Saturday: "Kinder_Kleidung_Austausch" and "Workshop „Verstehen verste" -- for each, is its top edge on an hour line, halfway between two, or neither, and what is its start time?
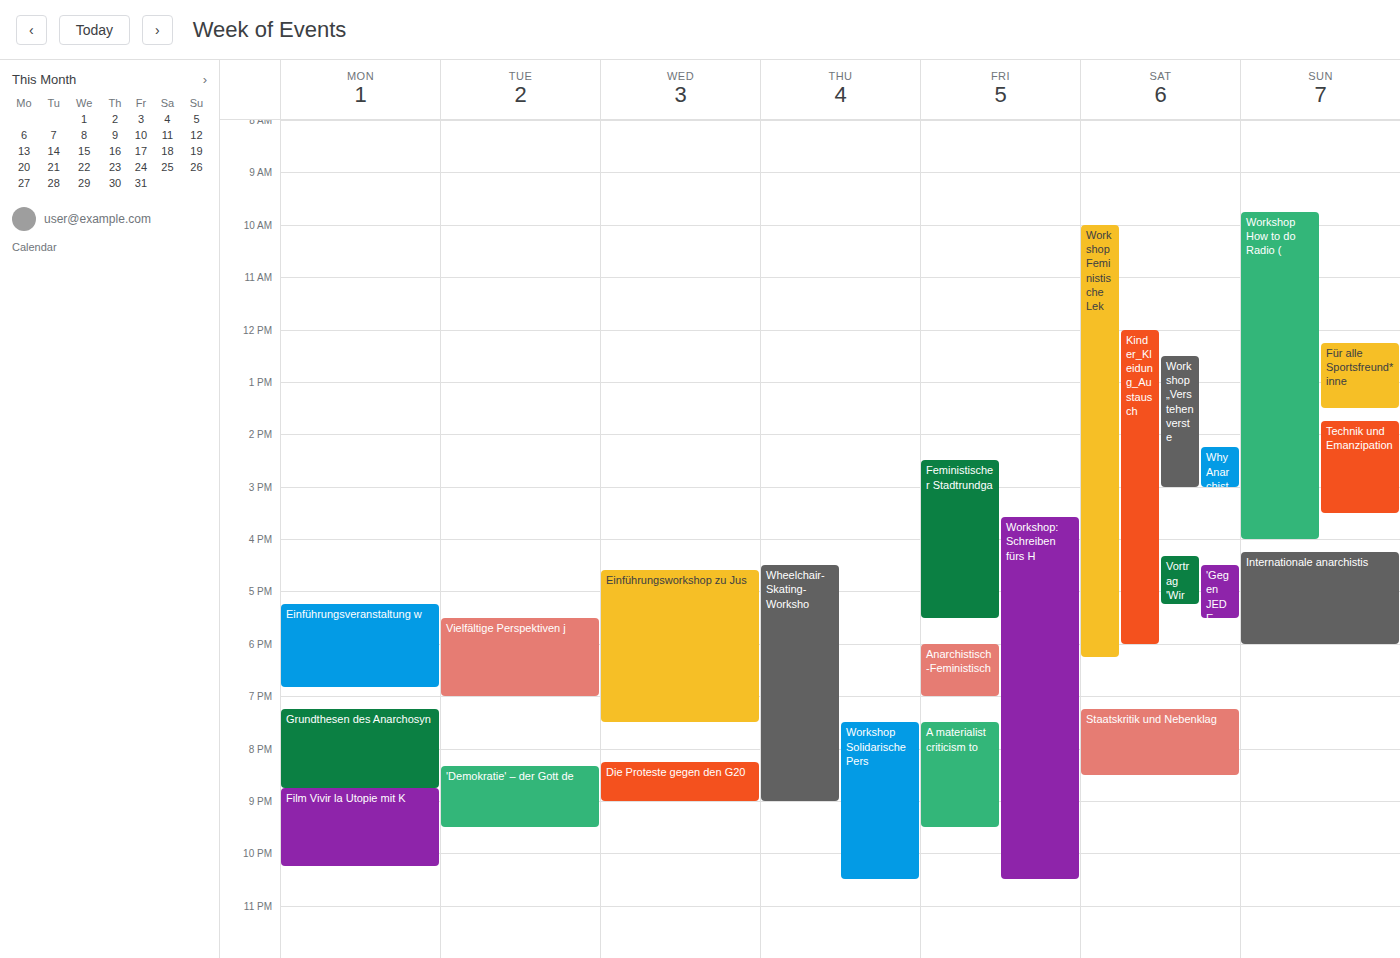
"Kinder_Kleidung_Austausch": 12:00 PM, exactly on the 12 PM line. "Workshop „Verstehen verste": 12:30 PM, halfway between the 12 PM and 1 PM lines.